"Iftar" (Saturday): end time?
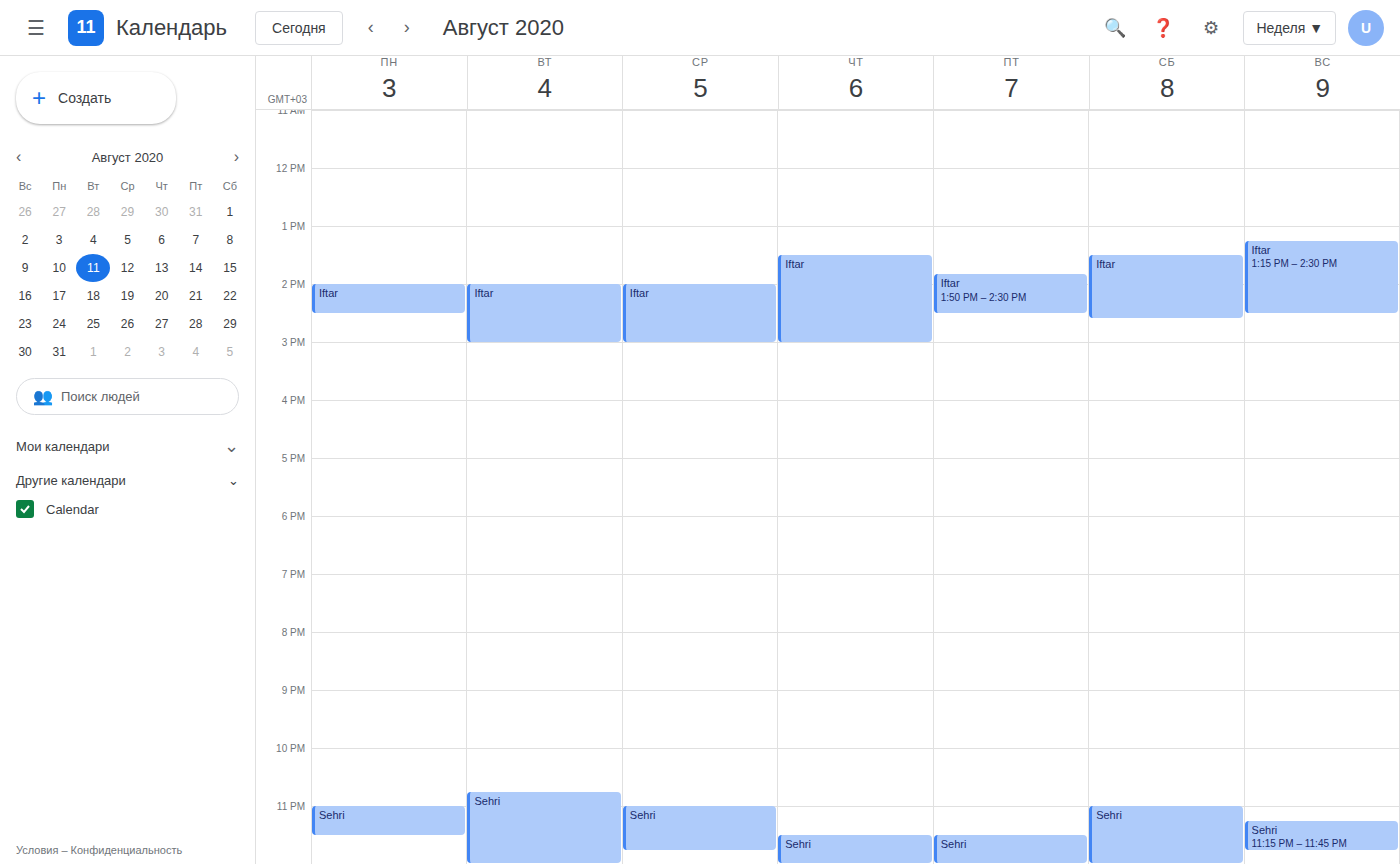
2:35 PM